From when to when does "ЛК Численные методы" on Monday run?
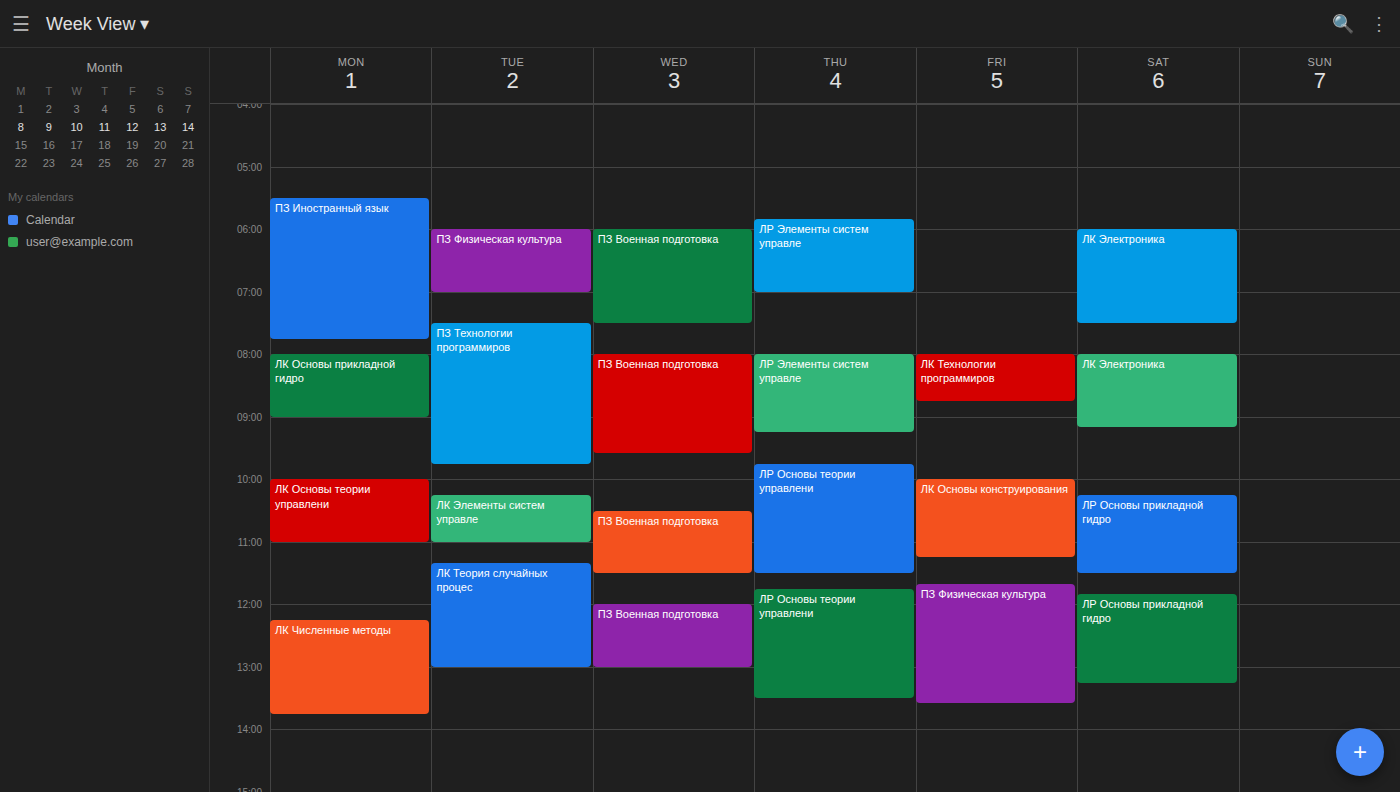
12:15 PM to 1:45 PM